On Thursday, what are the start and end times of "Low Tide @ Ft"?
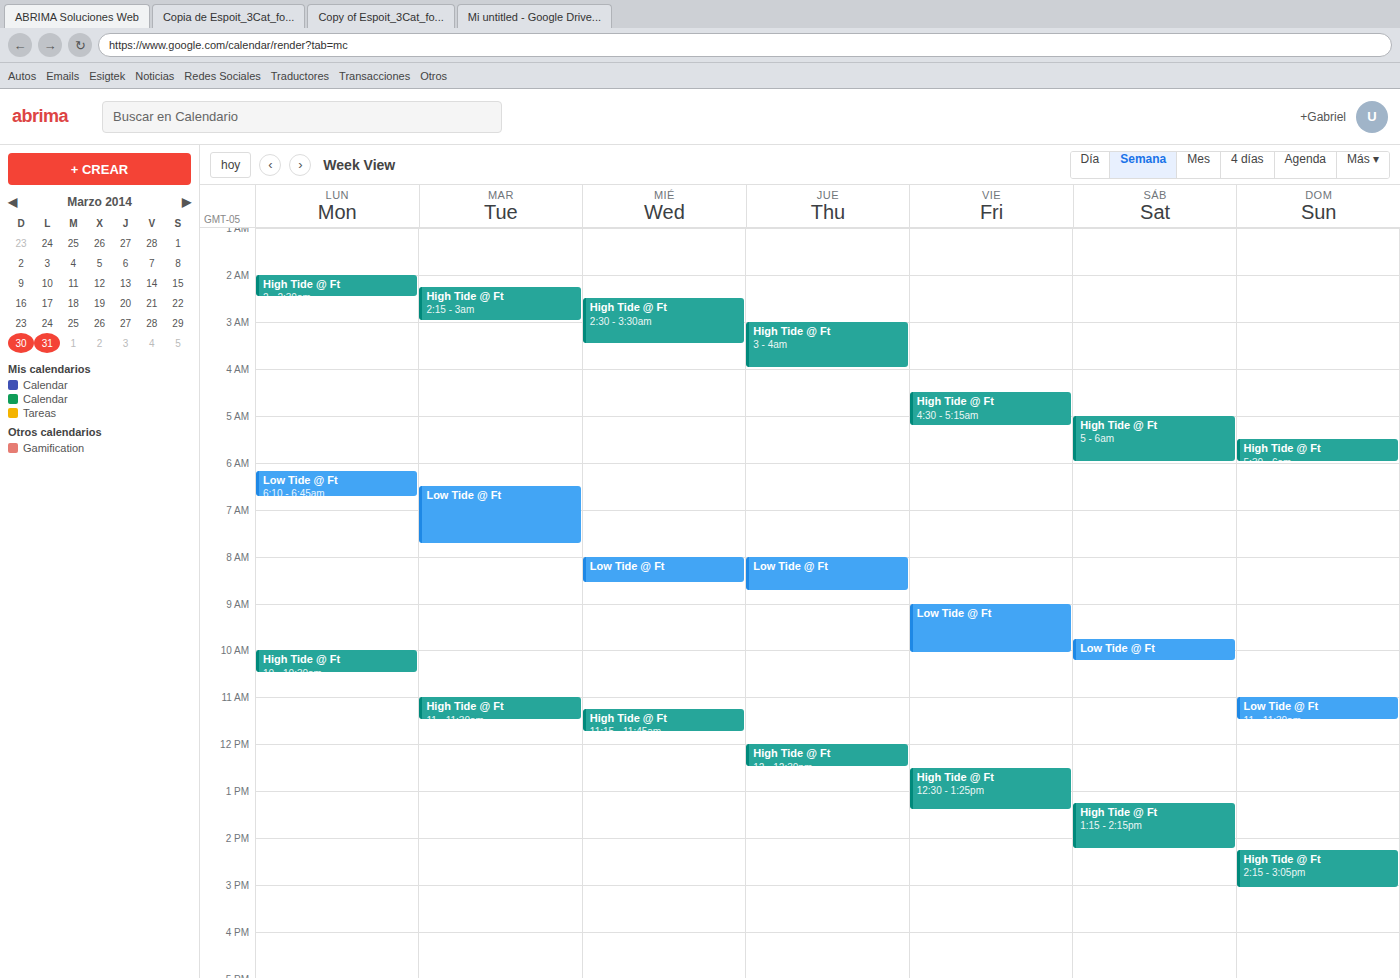
8:00 AM to 8:45 AM